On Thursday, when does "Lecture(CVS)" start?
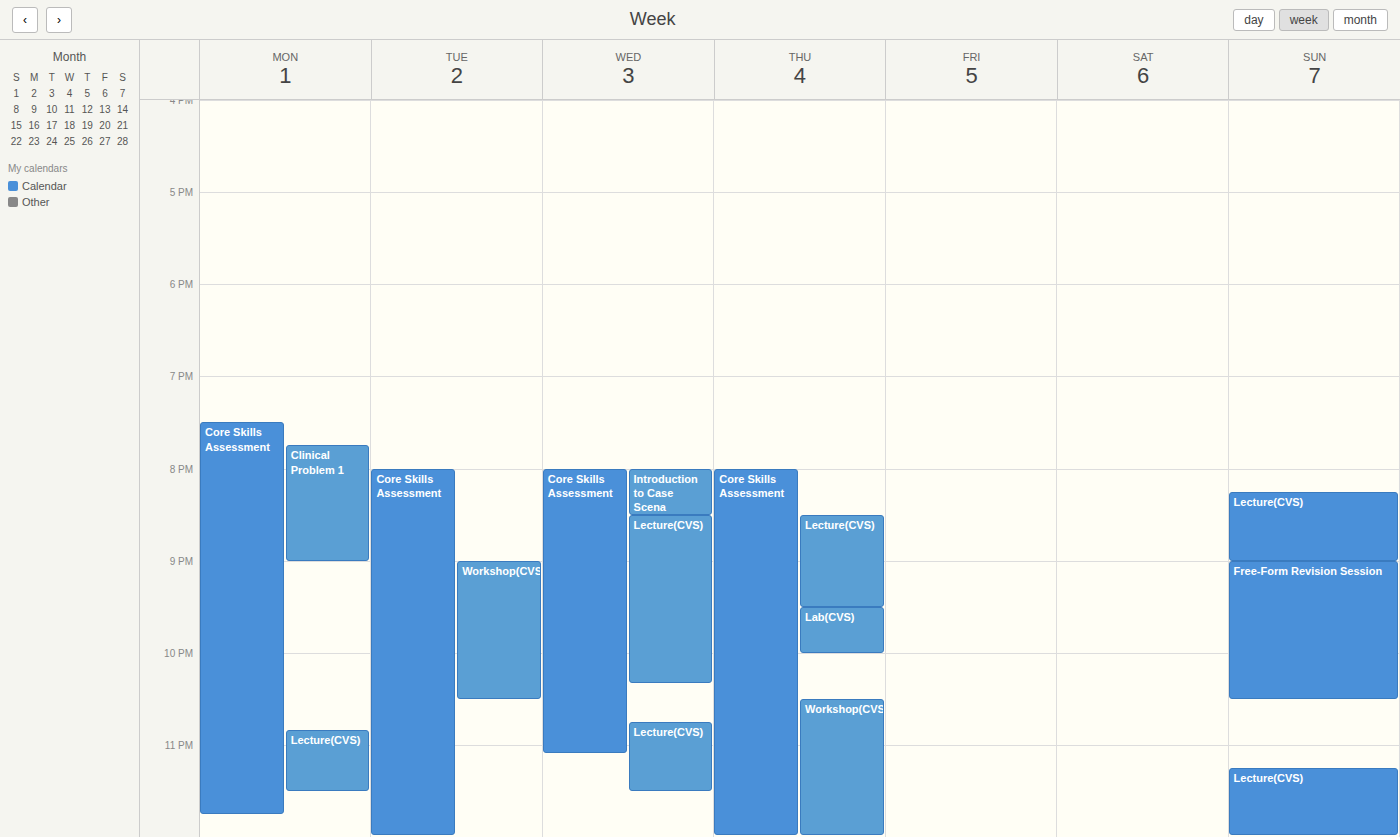
8:30 PM